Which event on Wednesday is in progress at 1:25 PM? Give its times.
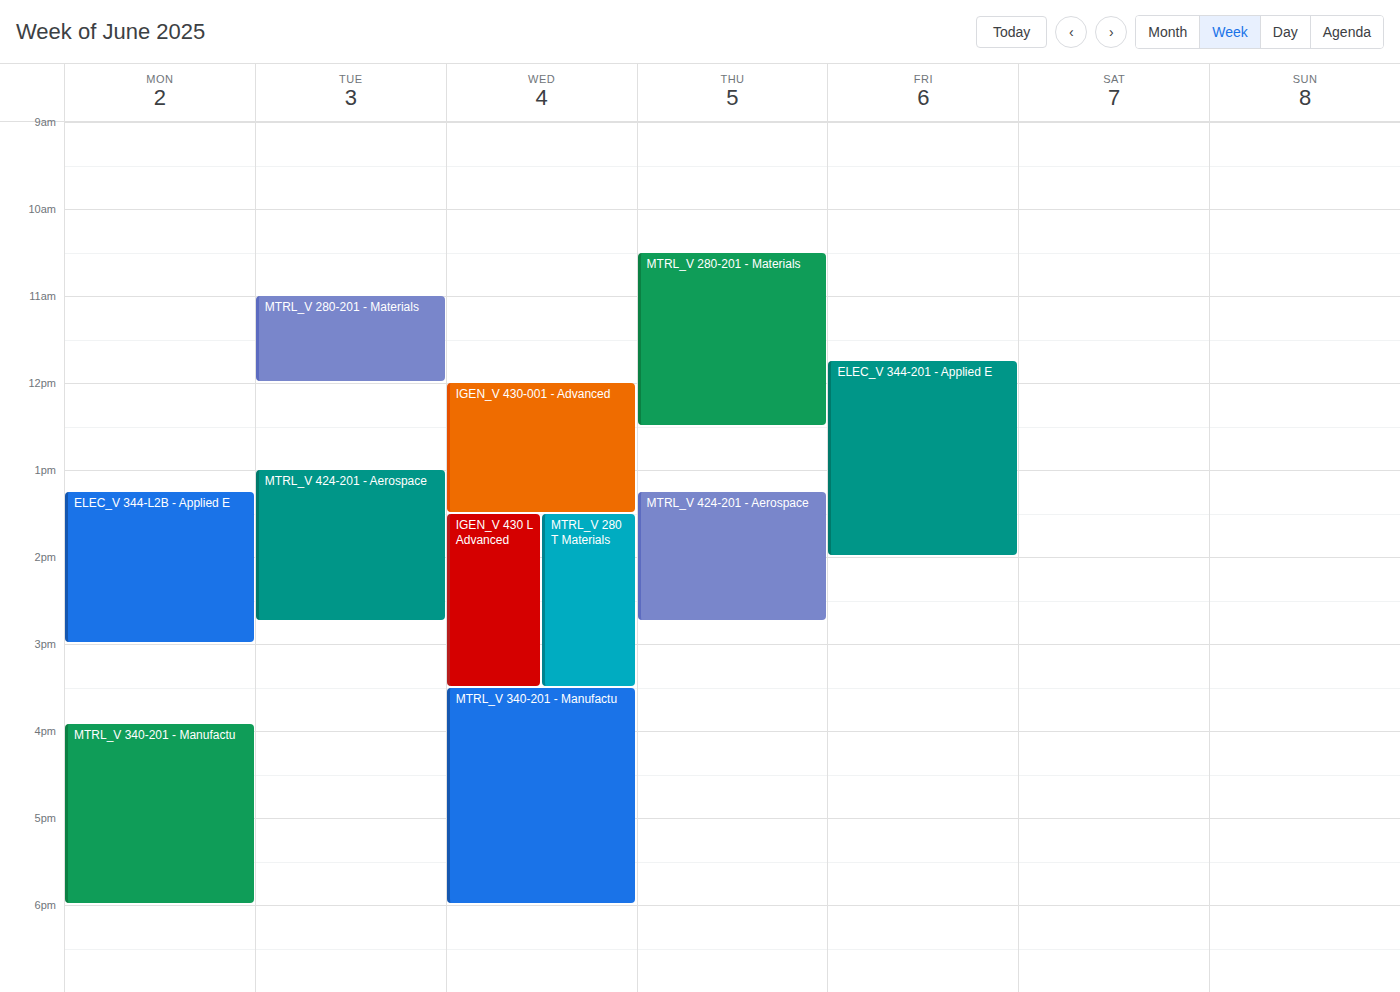
"IGEN_V 430-001 - Advanced", 12:00 PM to 1:30 PM